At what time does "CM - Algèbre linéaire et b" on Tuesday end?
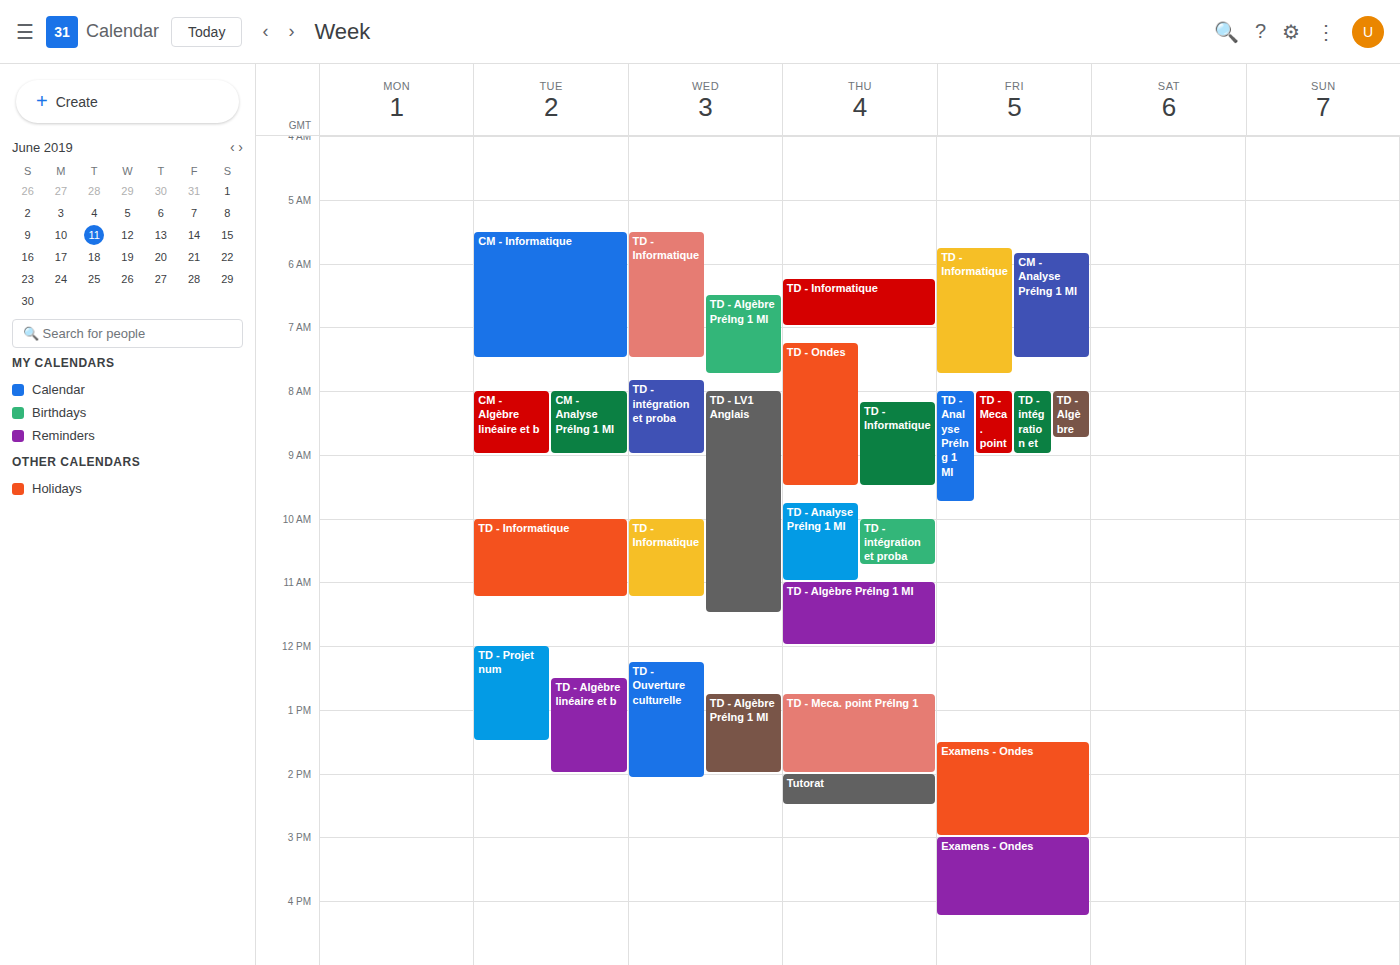
9:00 AM